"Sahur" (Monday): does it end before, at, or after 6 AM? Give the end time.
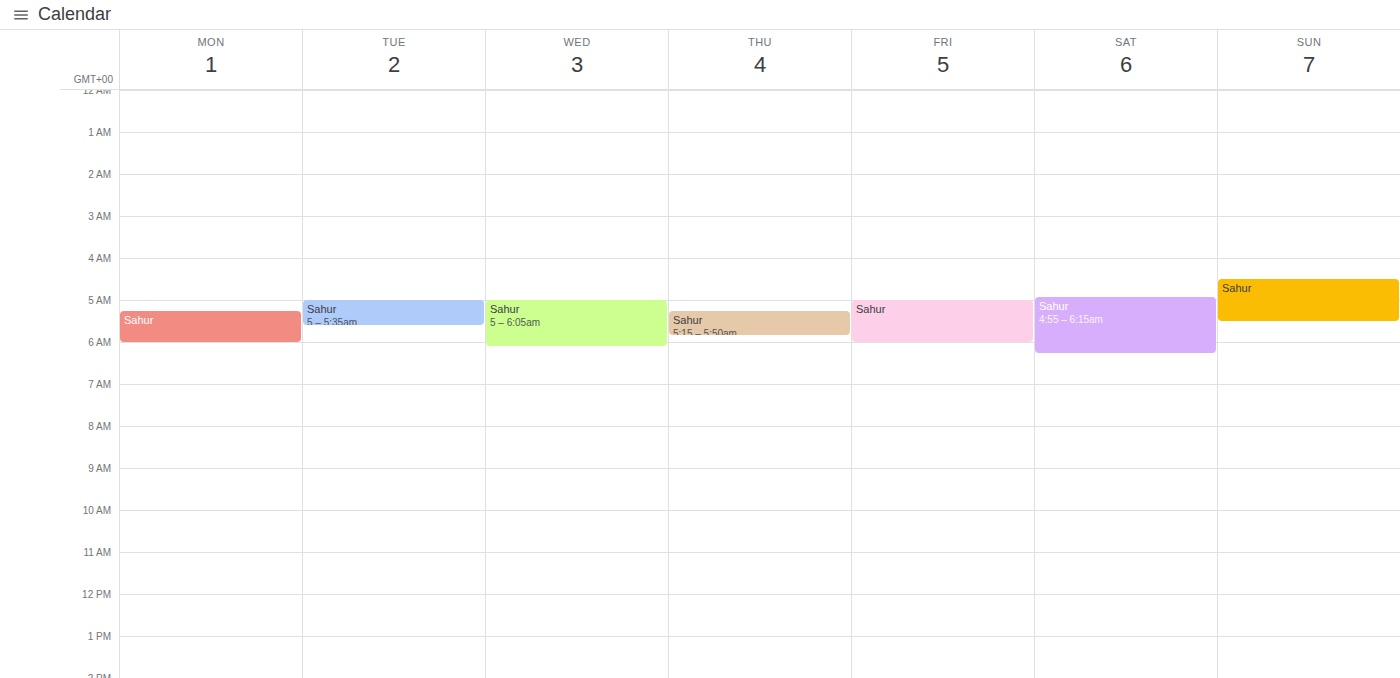
6:00 AM -- exactly at 6 AM, on the 6 AM line.